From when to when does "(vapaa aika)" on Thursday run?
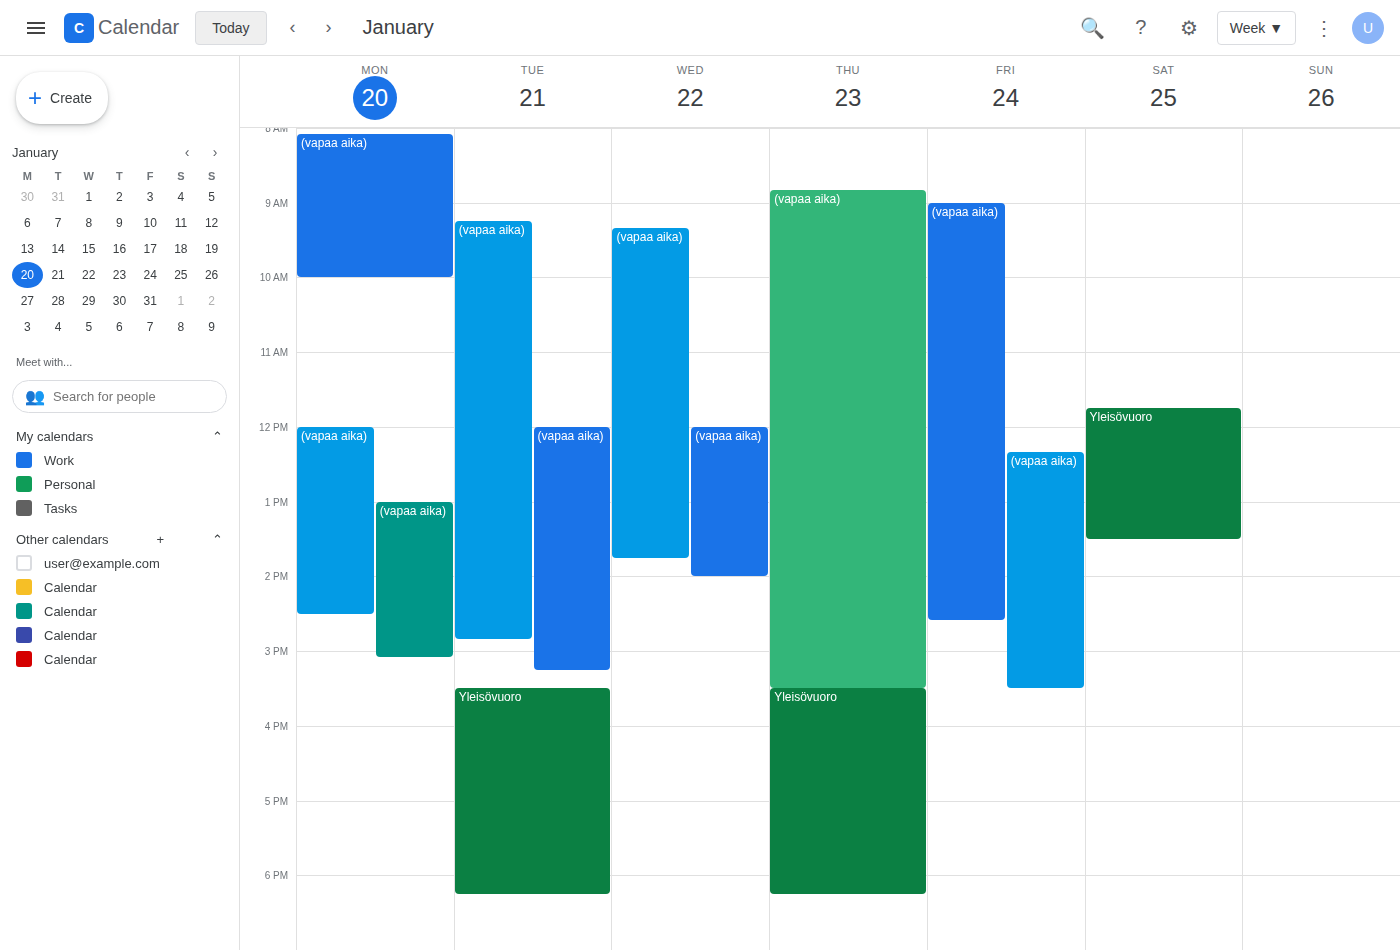
8:50 AM to 3:30 PM